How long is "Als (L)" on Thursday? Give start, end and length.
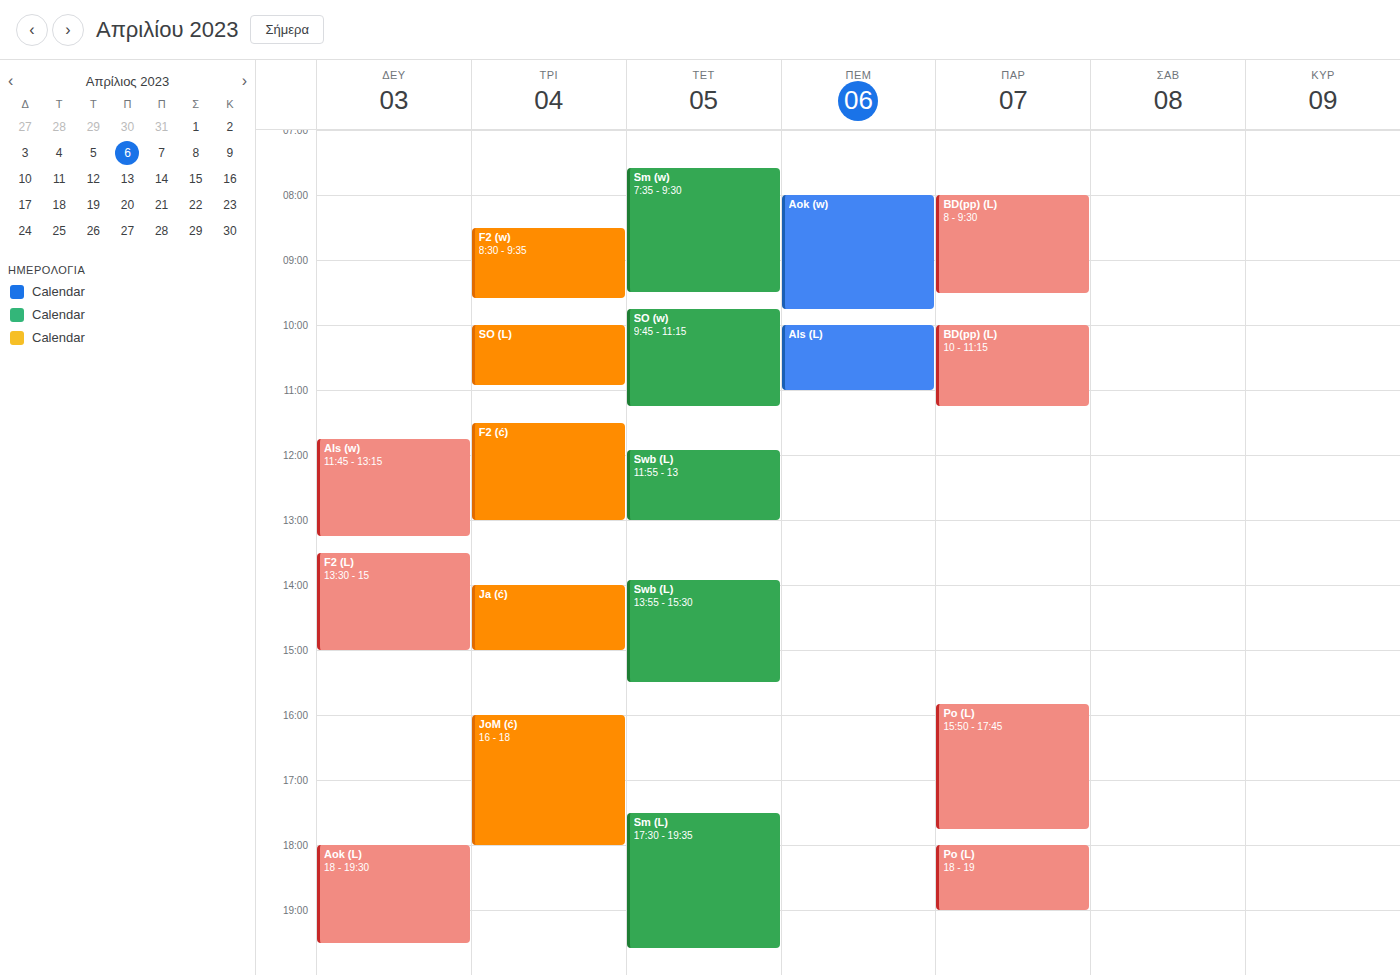
10:00 AM to 11:00 AM, 1 hour